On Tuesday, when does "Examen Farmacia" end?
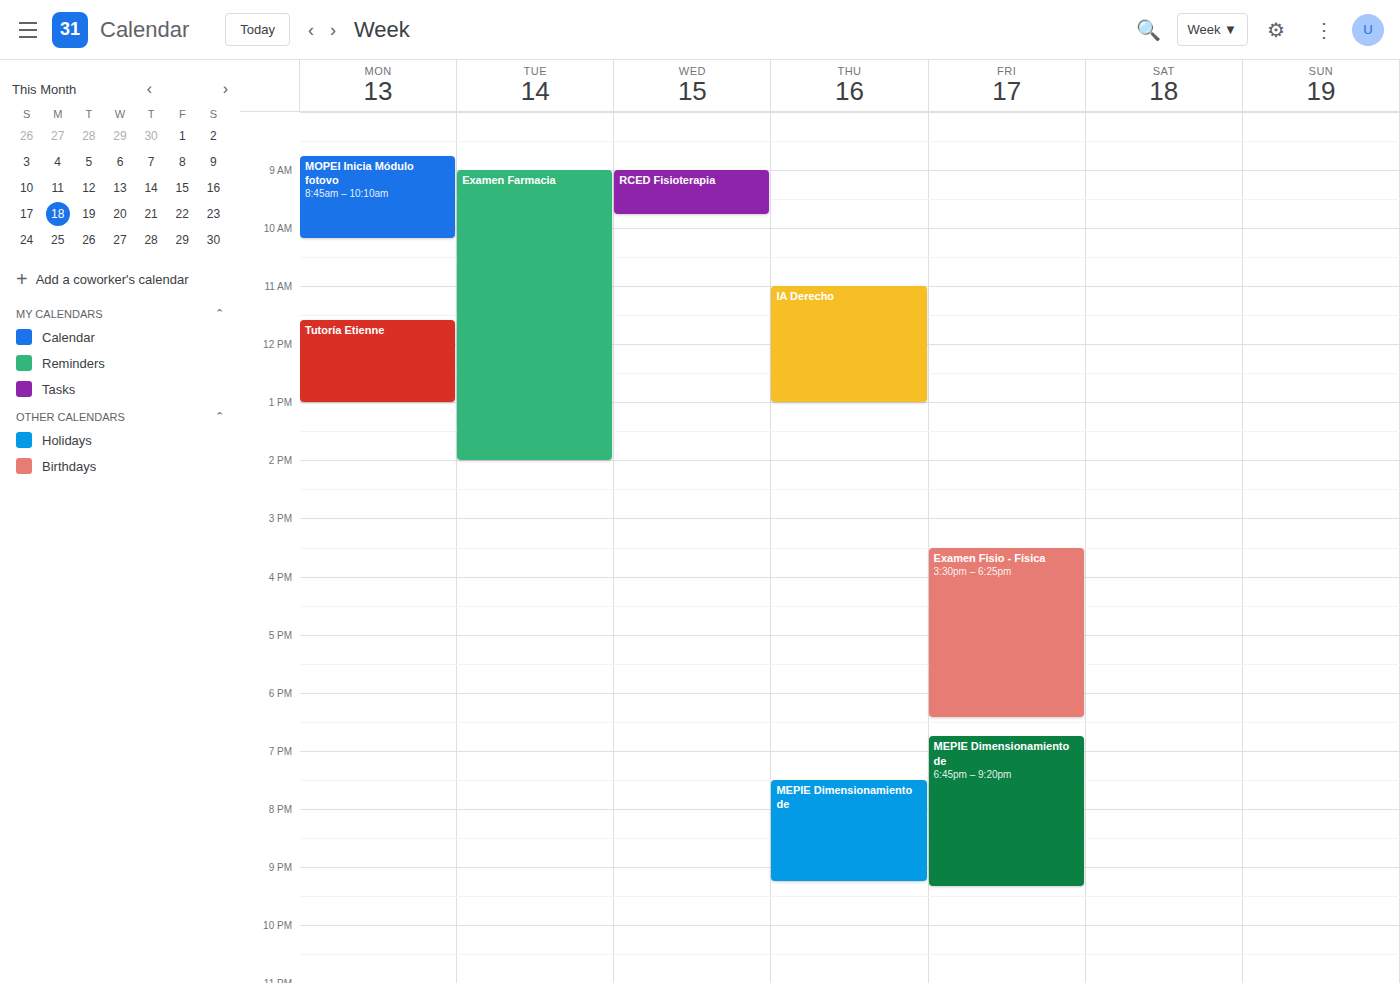
2:00 PM